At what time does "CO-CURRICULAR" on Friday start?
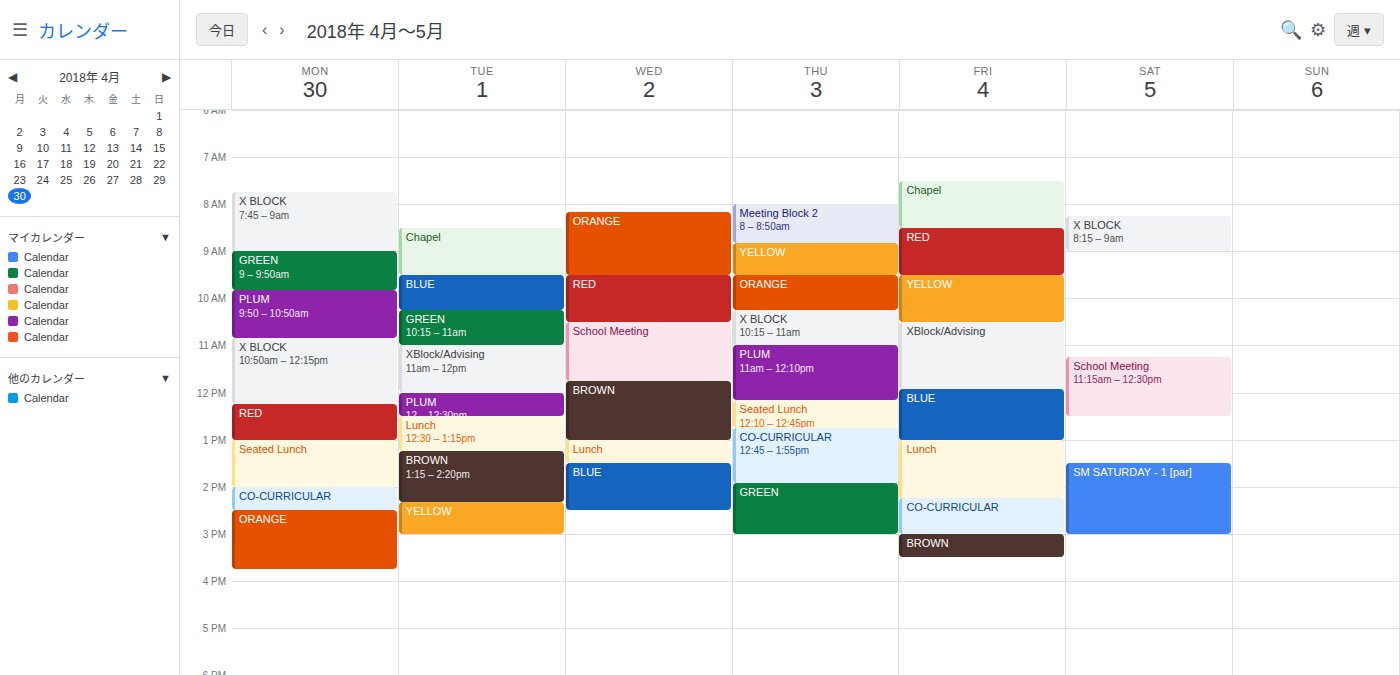
2:15 PM